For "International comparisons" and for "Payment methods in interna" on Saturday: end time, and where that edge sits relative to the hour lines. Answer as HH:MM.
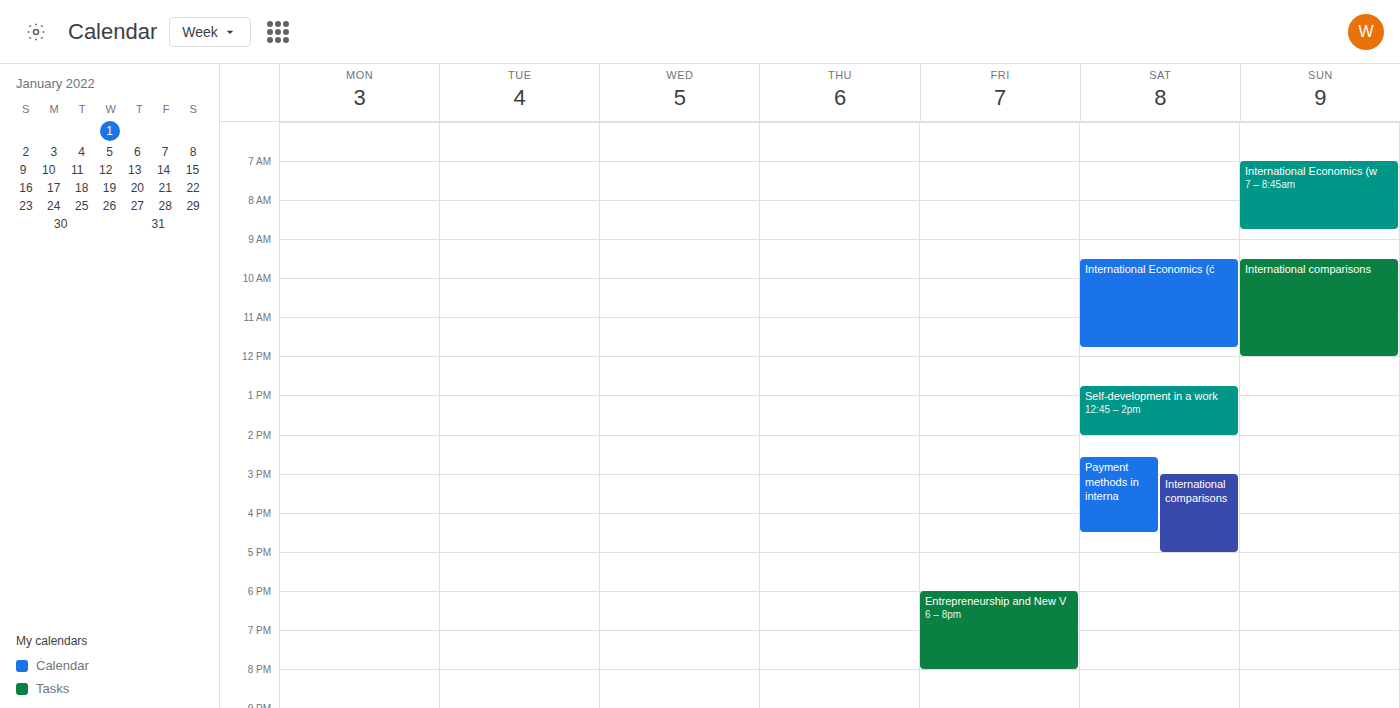
"International comparisons": 17:00, exactly on the 17:00 line. "Payment methods in interna": 16:30, halfway between the 16:00 and 17:00 lines.